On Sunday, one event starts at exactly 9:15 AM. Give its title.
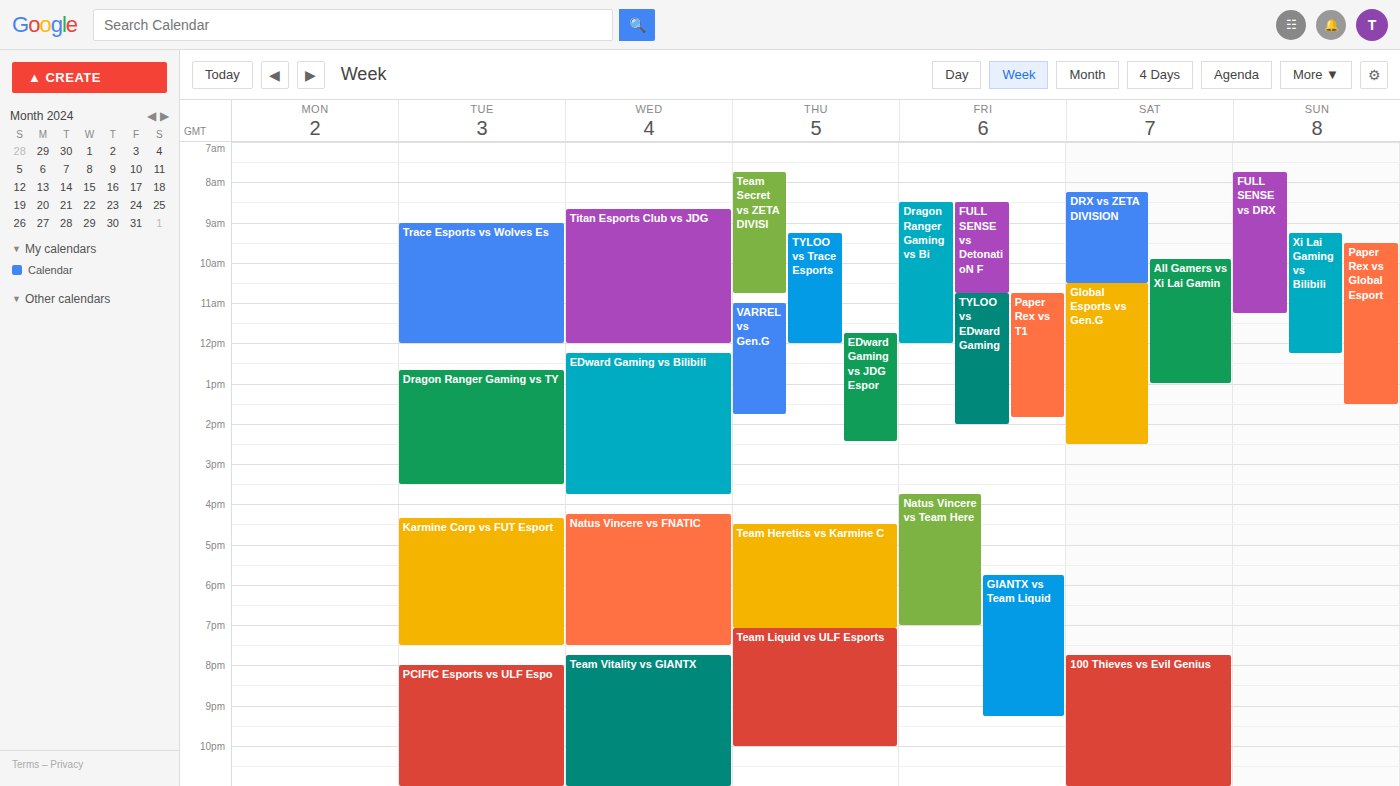
"Xi Lai Gaming vs Bilibili"